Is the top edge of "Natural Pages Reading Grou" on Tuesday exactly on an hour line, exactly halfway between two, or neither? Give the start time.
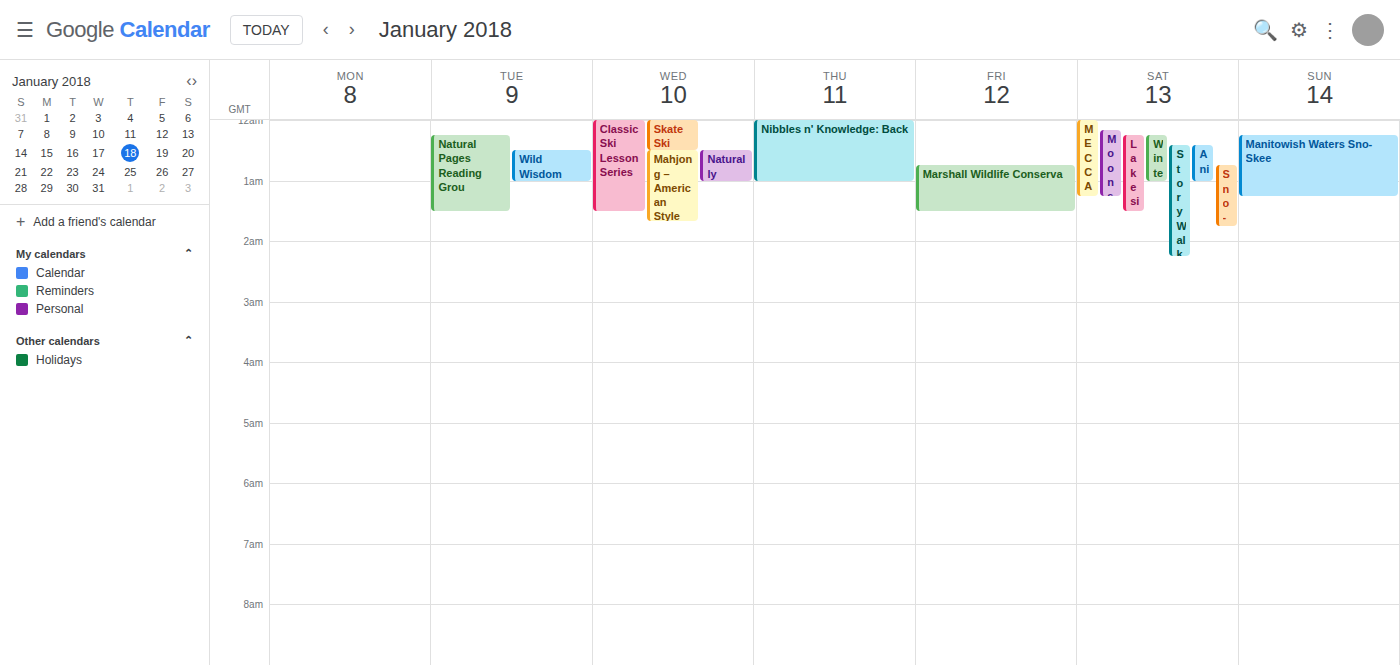
00:15 -- neither: a quarter of the way from the 00:00 line to the 01:00 line.